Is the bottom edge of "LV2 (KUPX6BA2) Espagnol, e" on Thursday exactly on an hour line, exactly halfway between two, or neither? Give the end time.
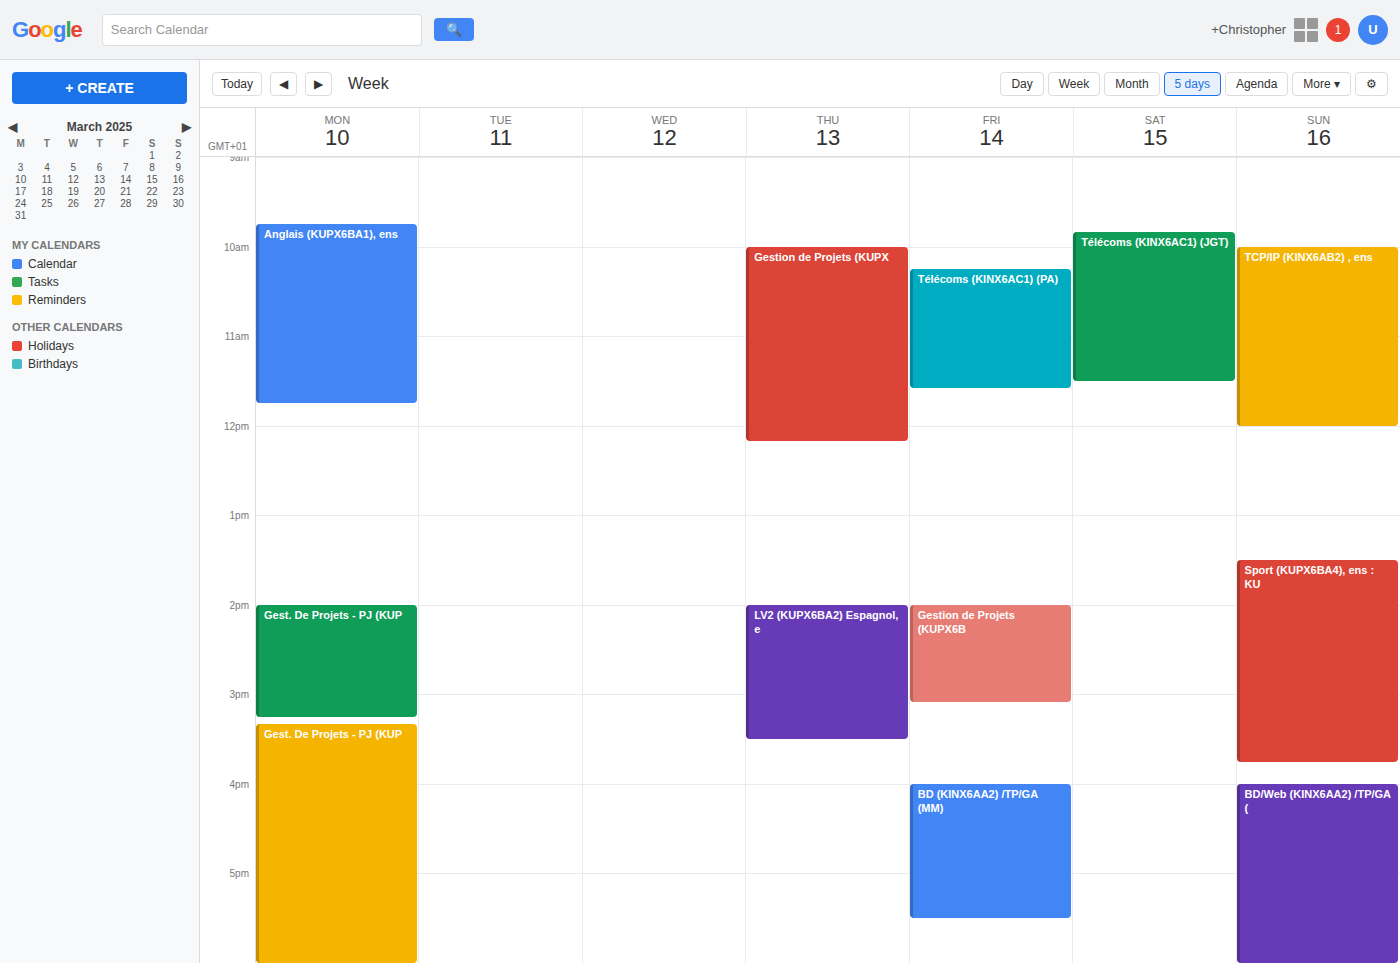
3:30 PM -- halfway between the 3 PM and 4 PM lines.